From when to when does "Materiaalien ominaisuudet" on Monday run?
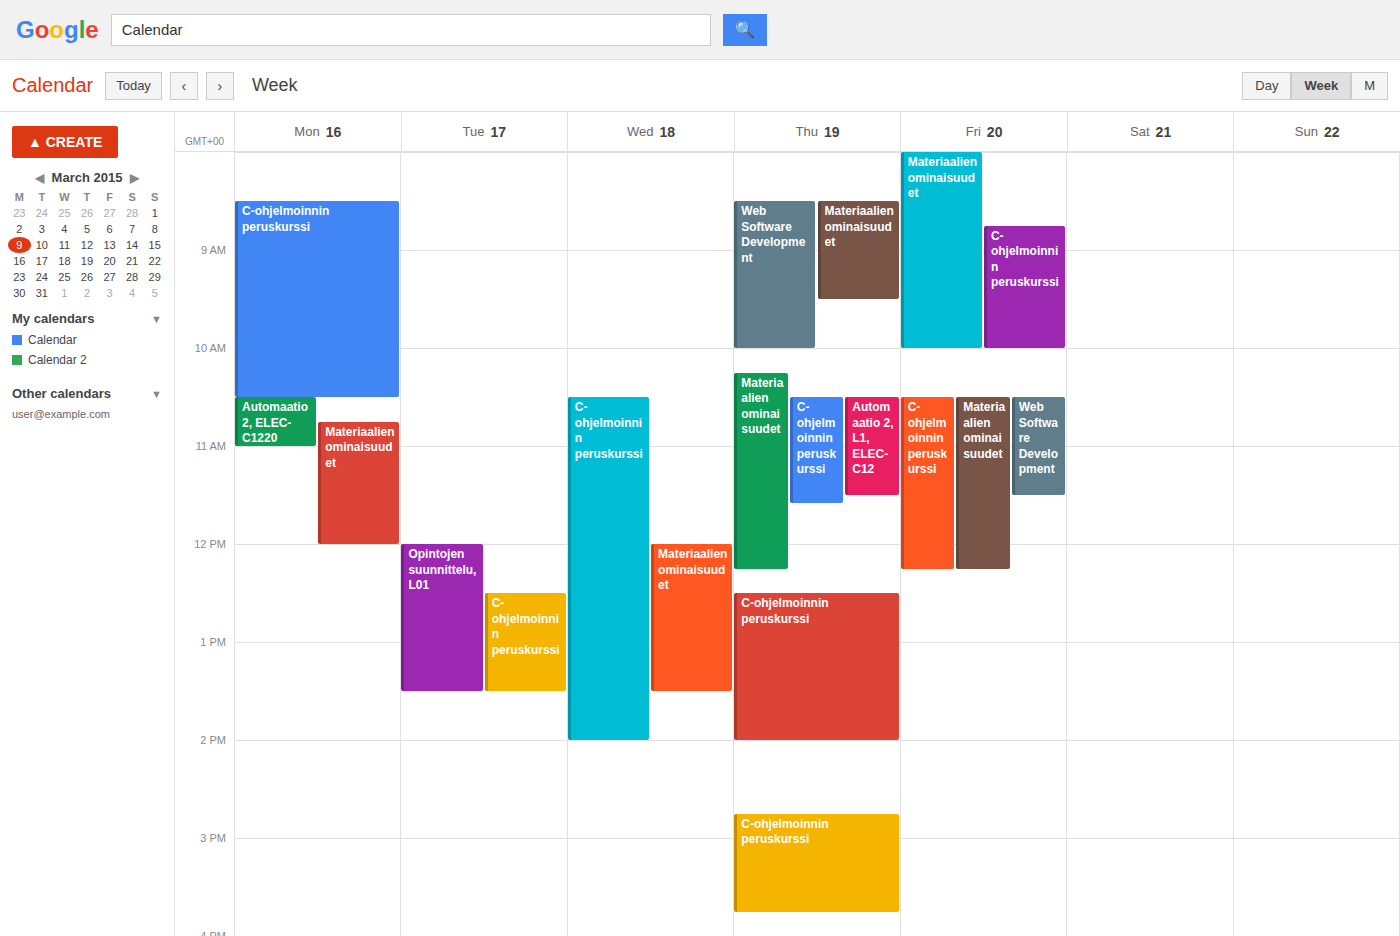
10:45 AM to 12:00 PM